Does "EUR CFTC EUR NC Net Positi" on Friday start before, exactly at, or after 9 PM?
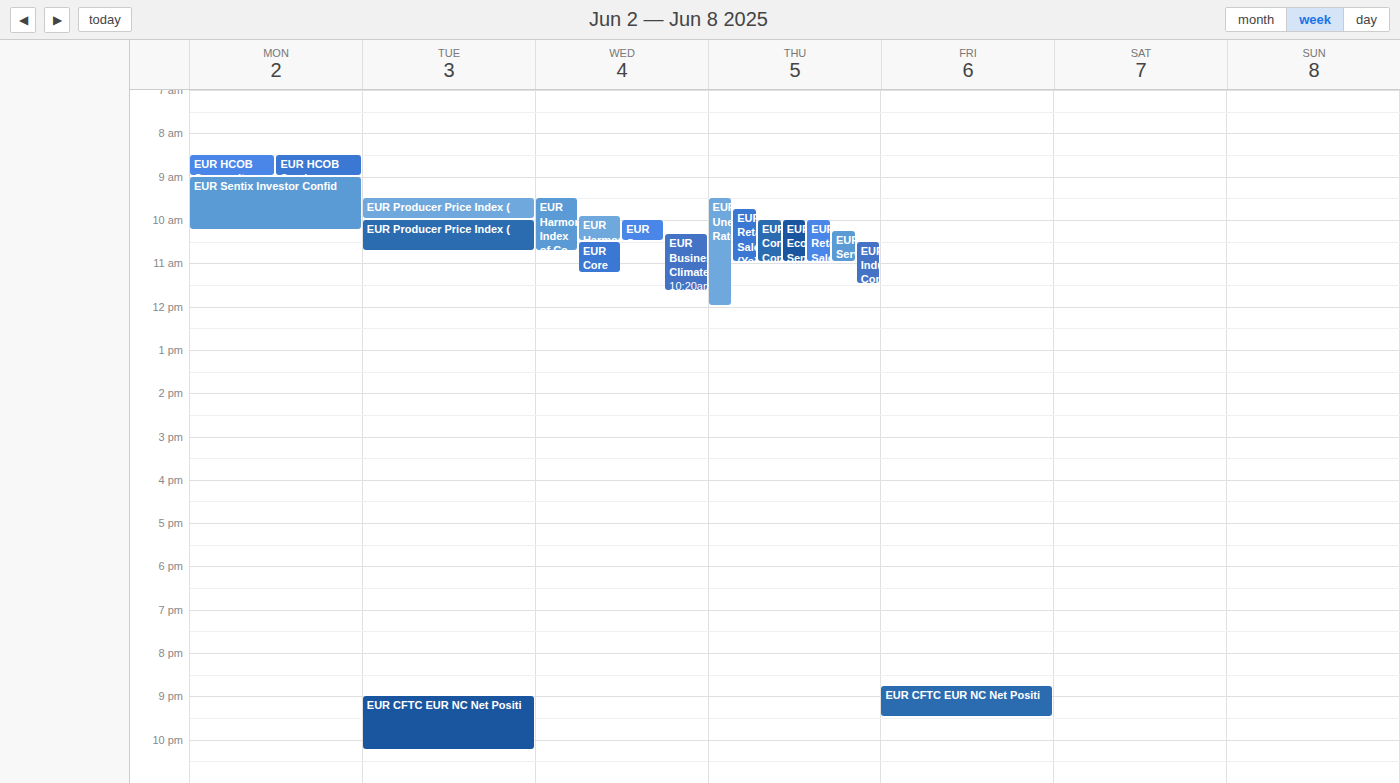
8:45 PM -- before 9 PM, 15 minutes above the 9 PM line.